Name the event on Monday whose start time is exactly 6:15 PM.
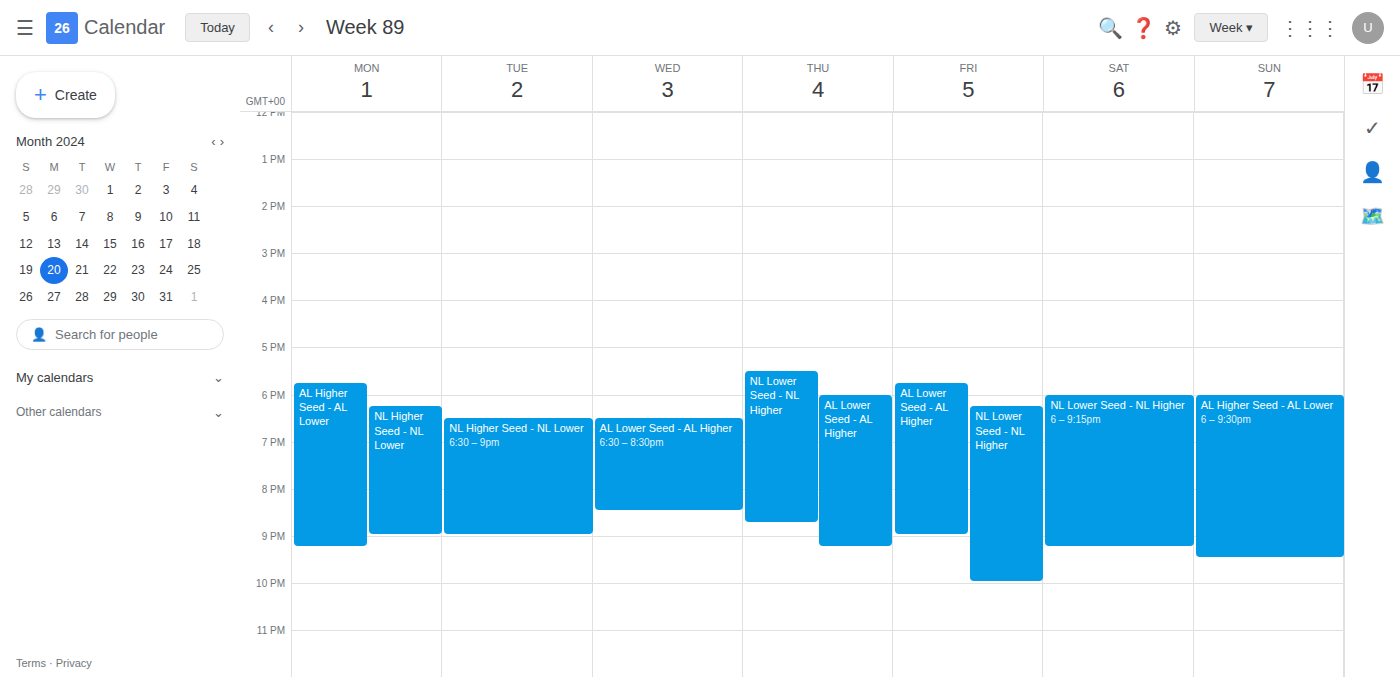
"NL Higher Seed - NL Lower"